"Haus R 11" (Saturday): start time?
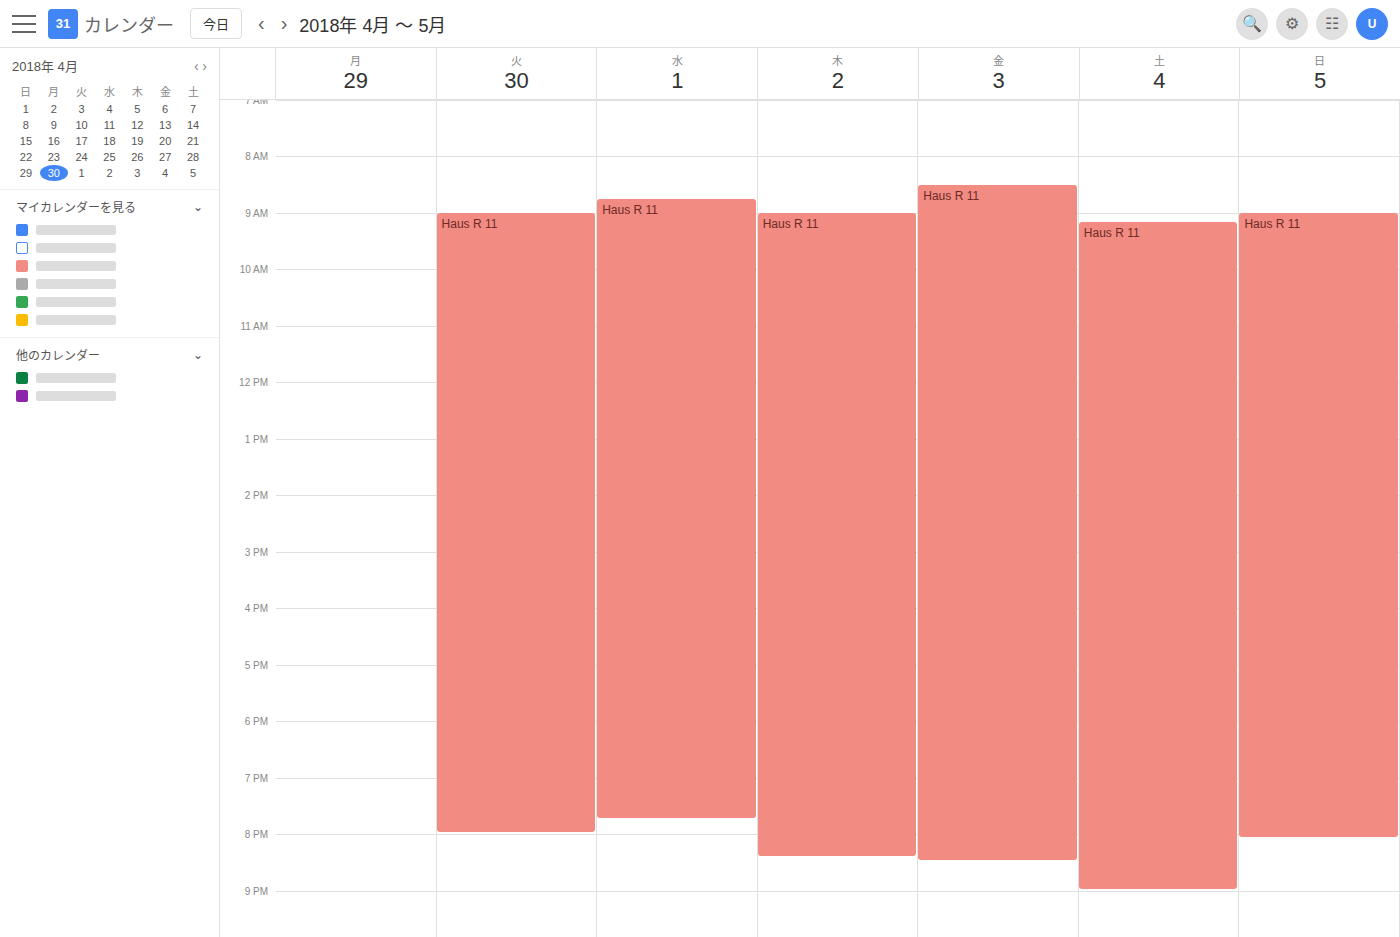
9:10 AM